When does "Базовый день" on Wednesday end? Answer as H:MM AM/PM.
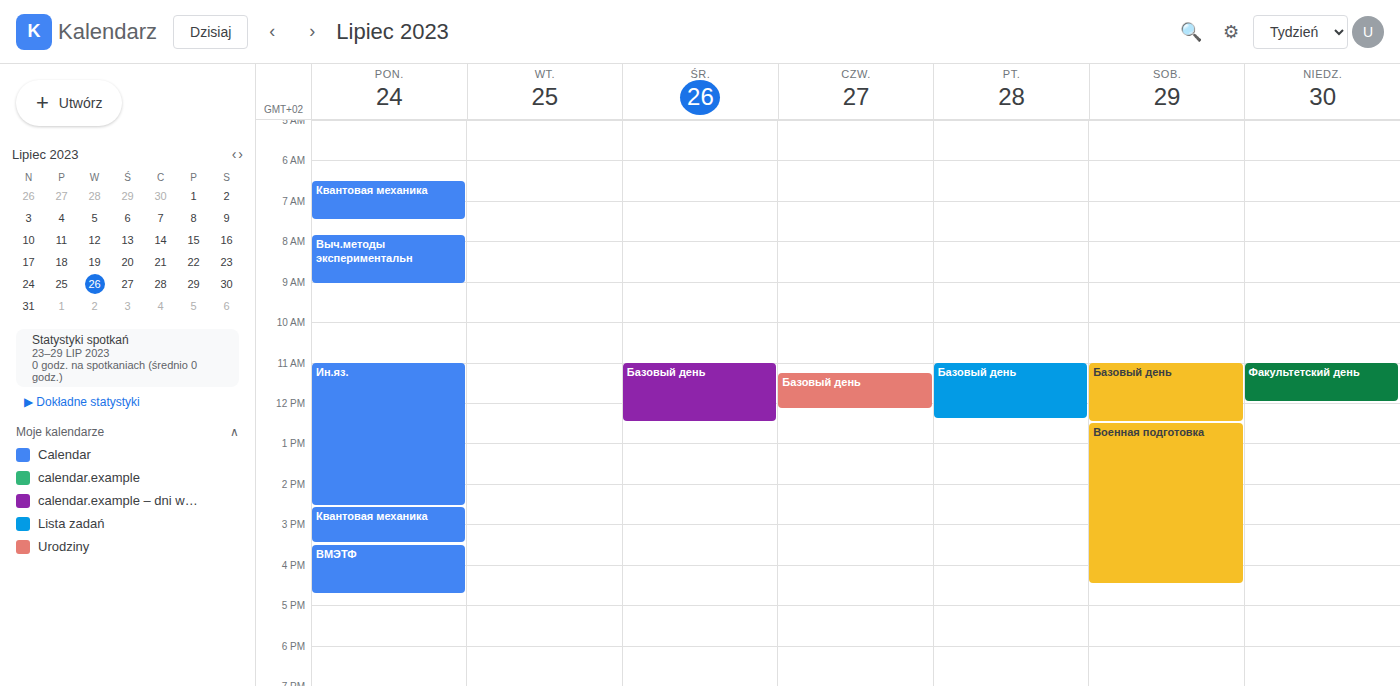
12:30 PM